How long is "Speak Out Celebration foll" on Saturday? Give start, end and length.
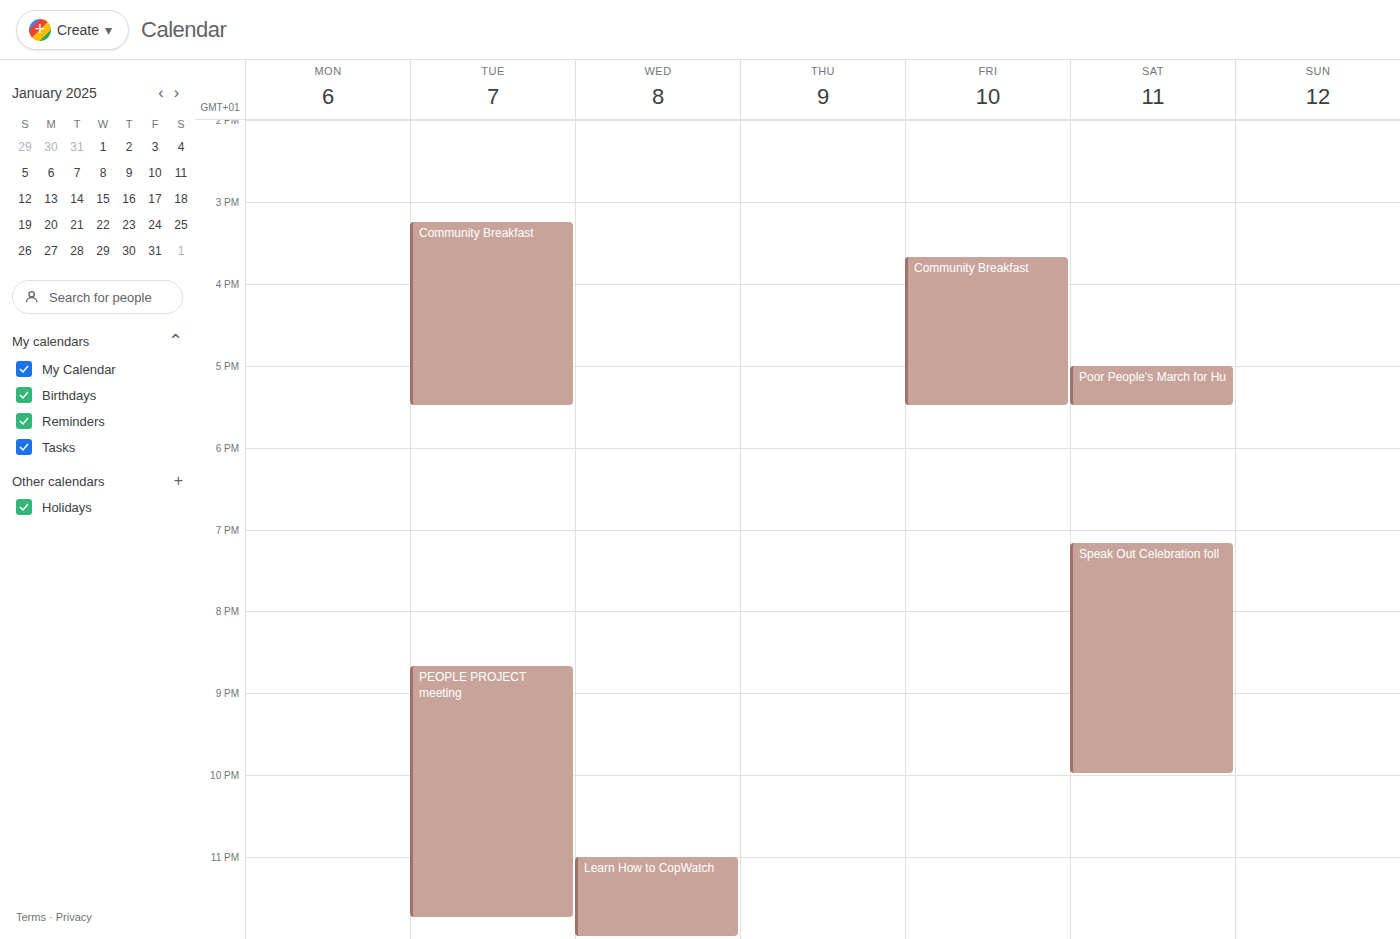
7:10 PM to 10:00 PM, 2 hours 50 minutes